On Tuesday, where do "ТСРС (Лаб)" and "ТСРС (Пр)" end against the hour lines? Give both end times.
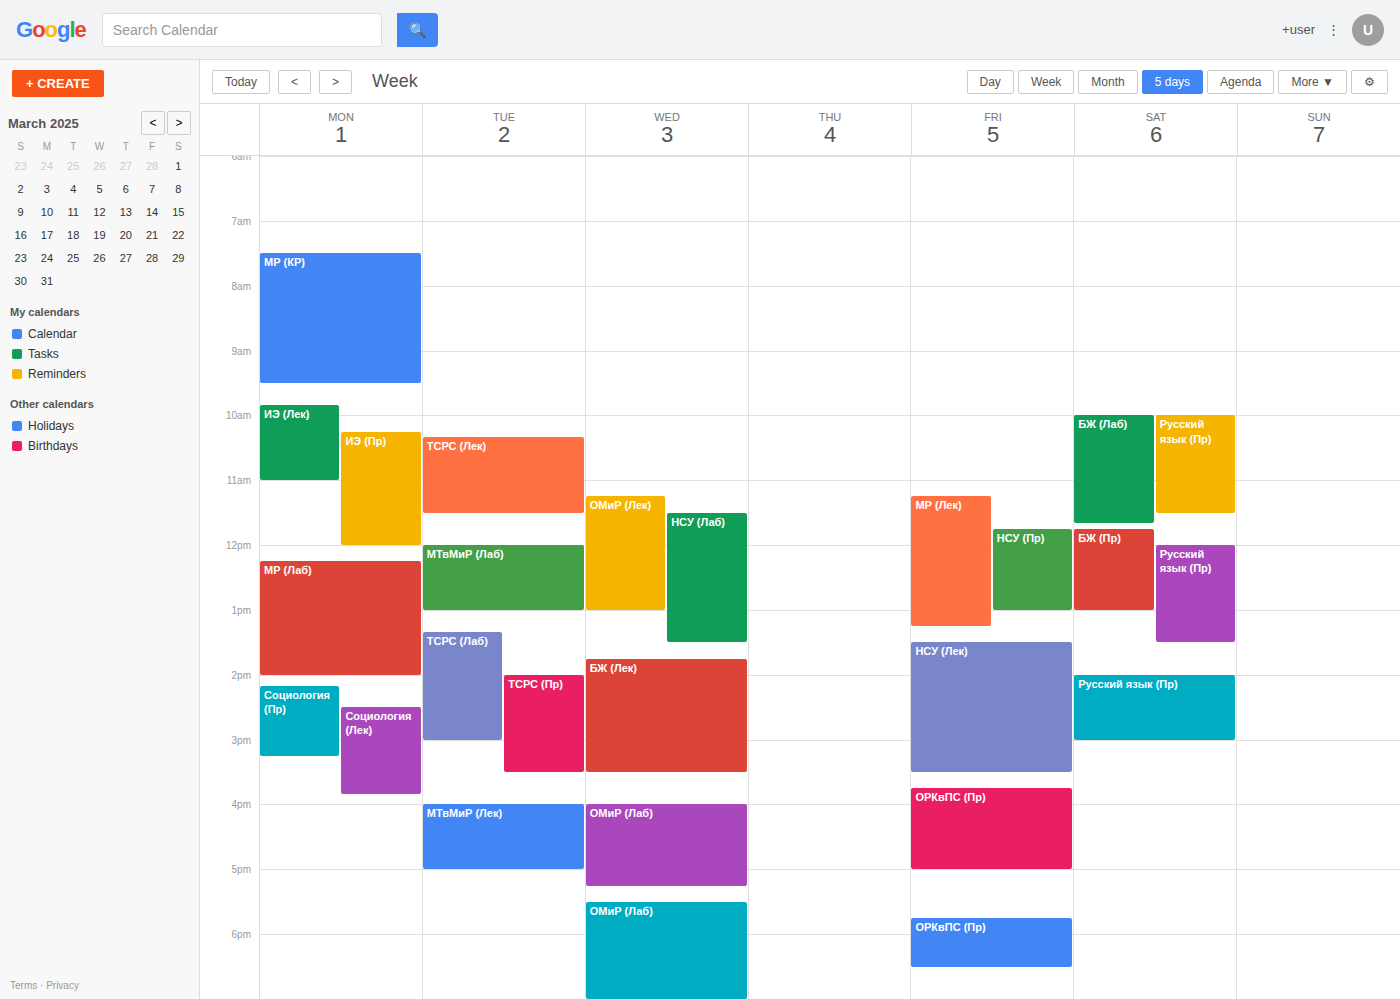
"ТСРС (Лаб)": 3:00 PM, exactly on the 3 PM line. "ТСРС (Пр)": 3:30 PM, halfway between the 3 PM and 4 PM lines.